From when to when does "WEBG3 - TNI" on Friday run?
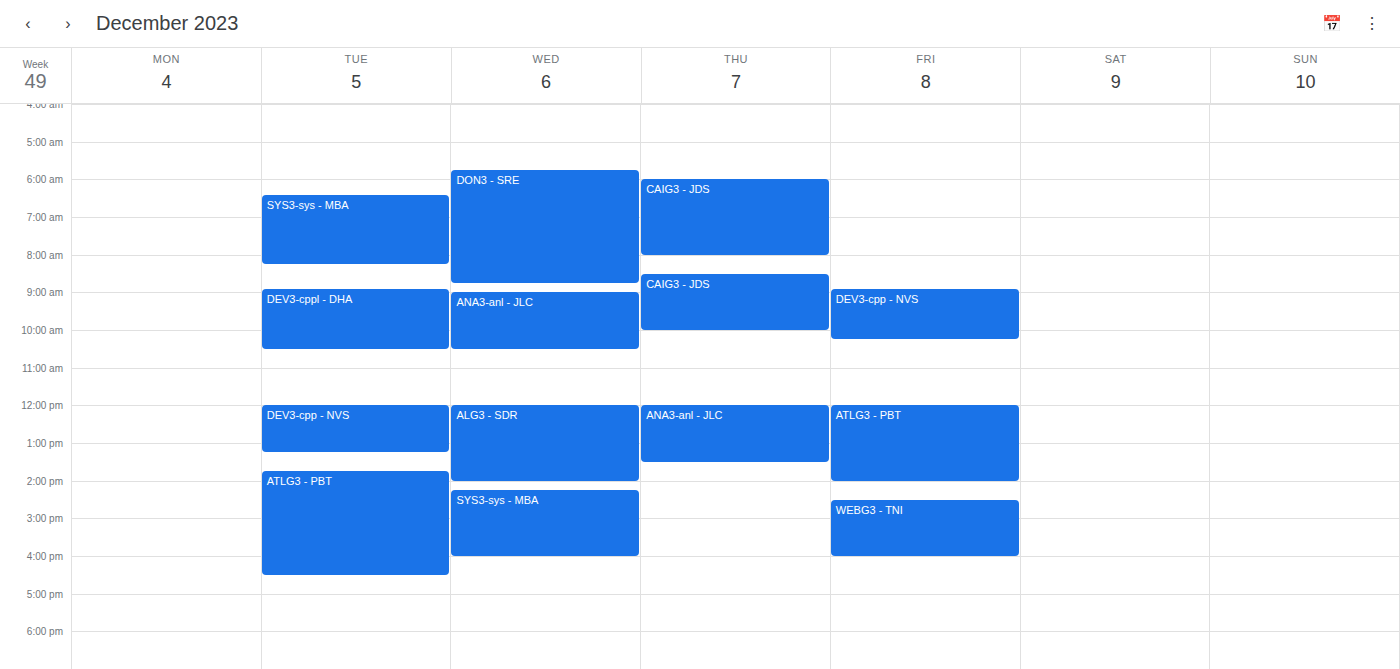
2:30 PM to 4:00 PM